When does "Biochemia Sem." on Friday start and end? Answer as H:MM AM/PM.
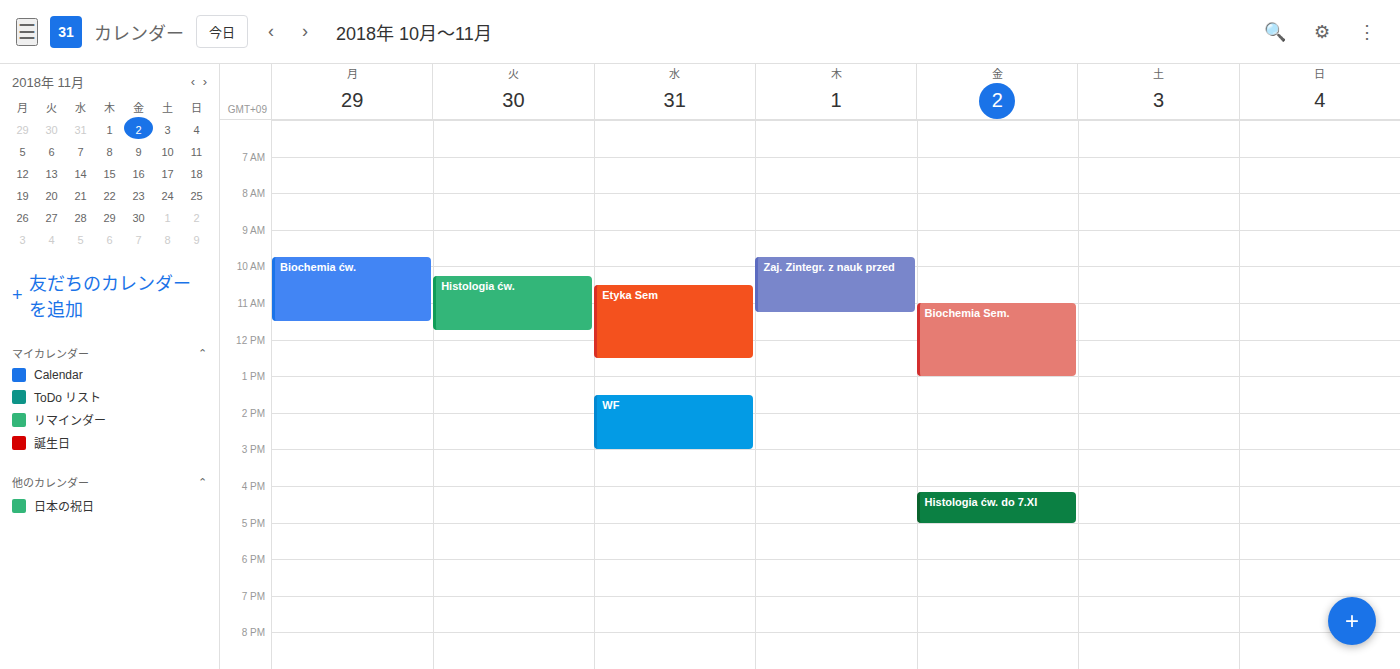
11:00 AM to 1:00 PM